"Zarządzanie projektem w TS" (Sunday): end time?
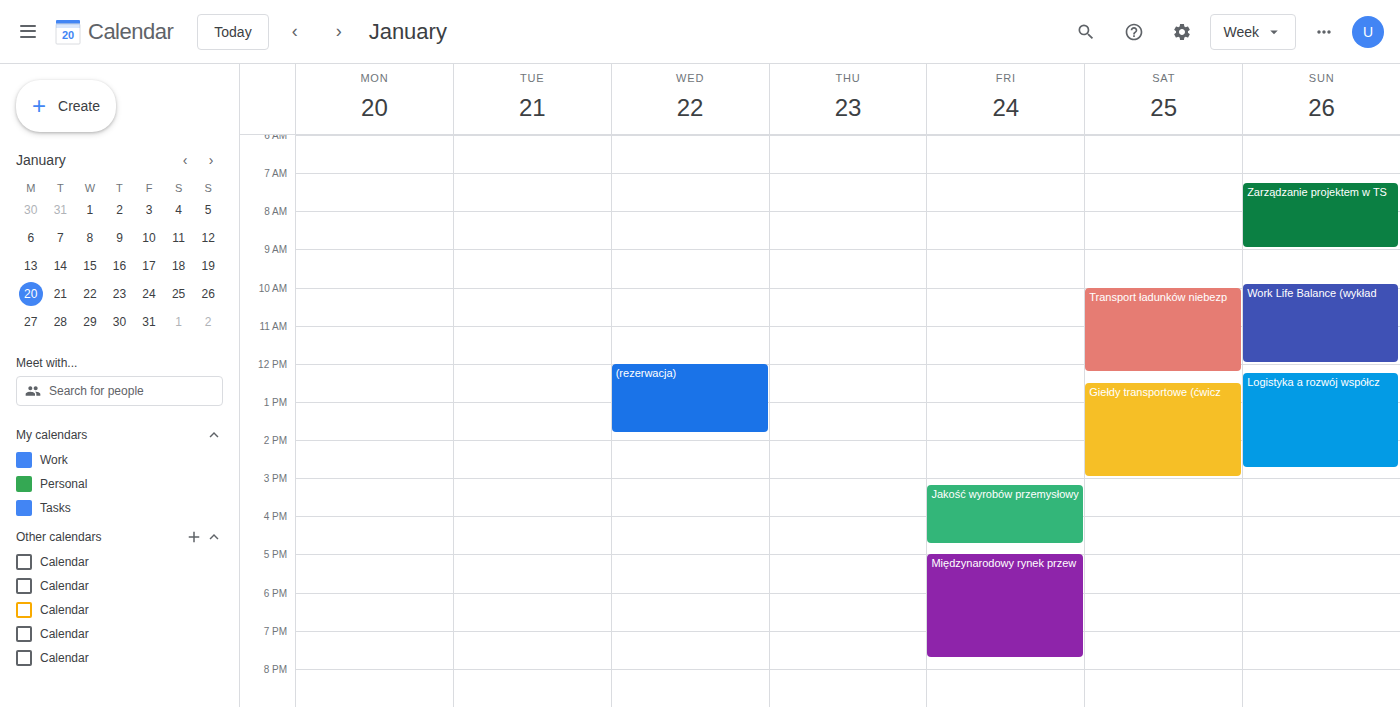
9:00 AM